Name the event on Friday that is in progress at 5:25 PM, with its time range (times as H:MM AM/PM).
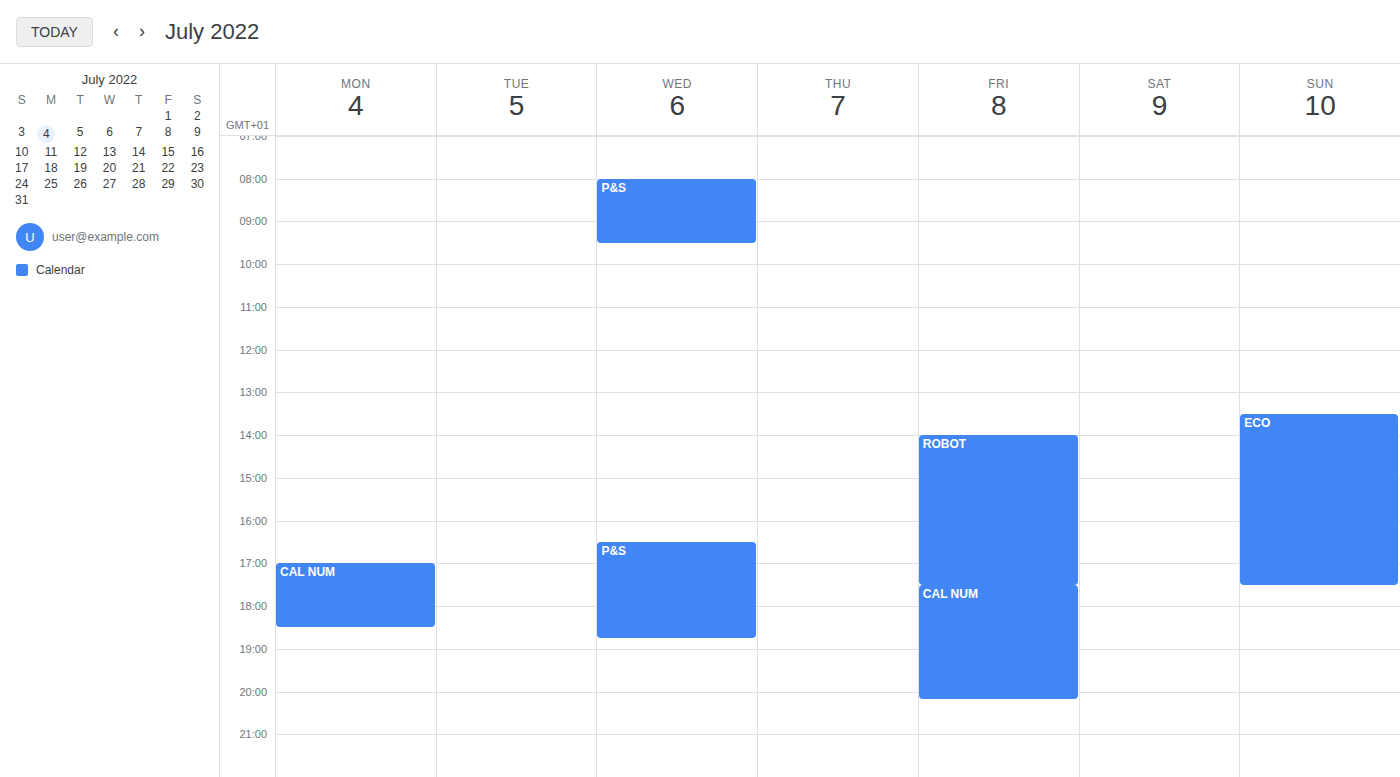
"ROBOT", 2:00 PM to 5:30 PM